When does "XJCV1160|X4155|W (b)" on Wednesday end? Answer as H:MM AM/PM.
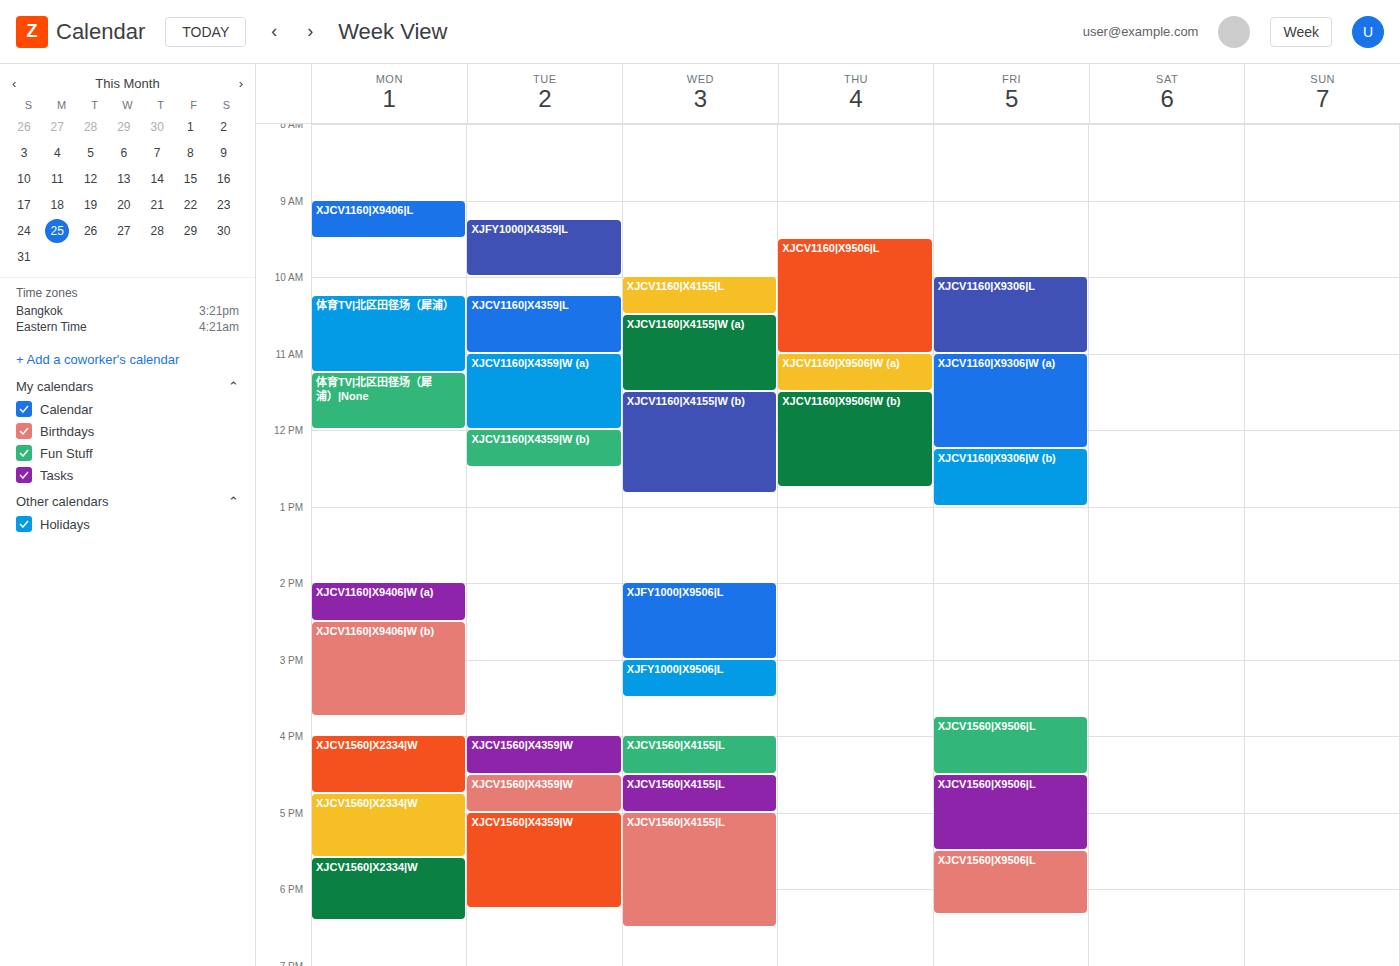
12:50 PM